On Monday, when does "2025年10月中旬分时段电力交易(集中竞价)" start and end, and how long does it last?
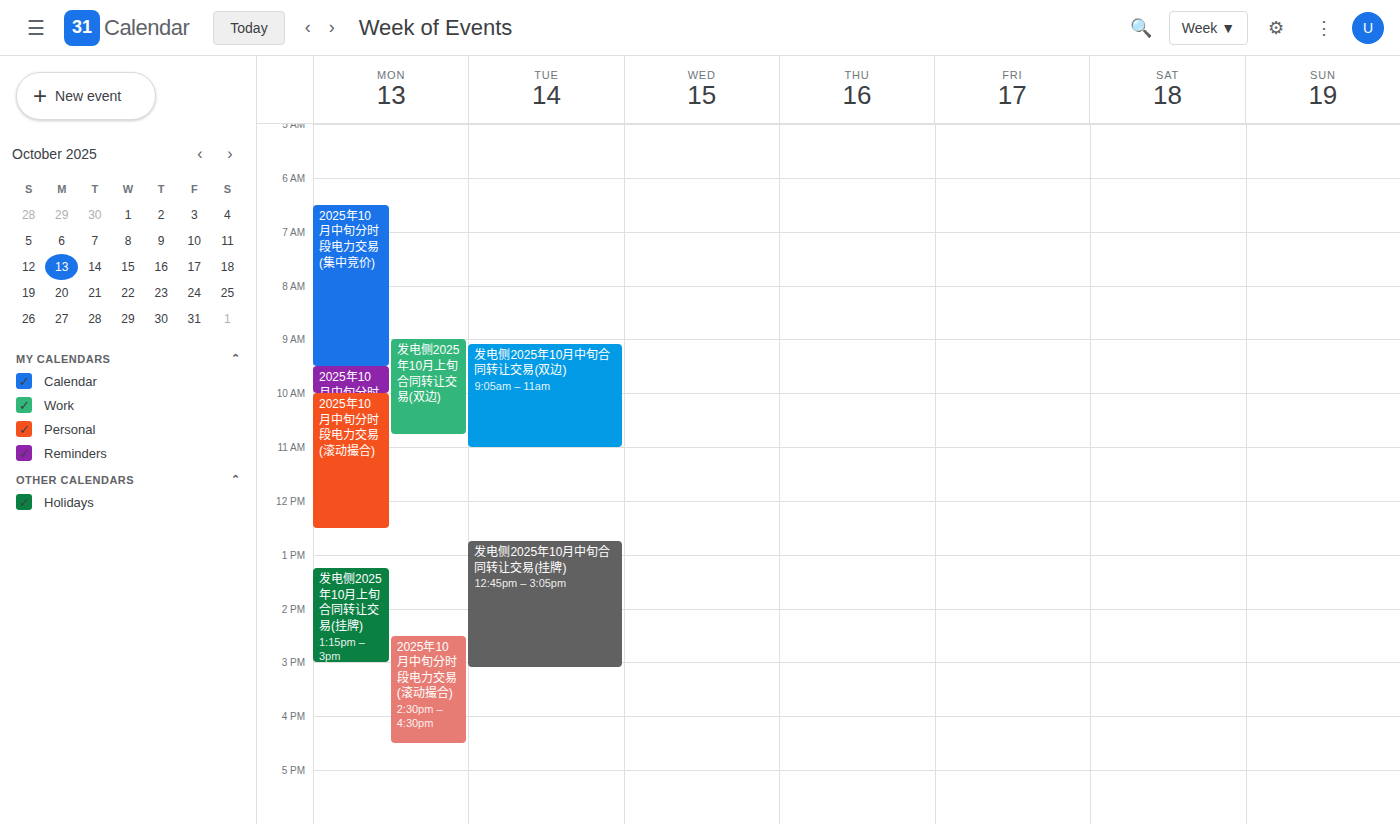
6:30 AM to 9:30 AM, 3 hours